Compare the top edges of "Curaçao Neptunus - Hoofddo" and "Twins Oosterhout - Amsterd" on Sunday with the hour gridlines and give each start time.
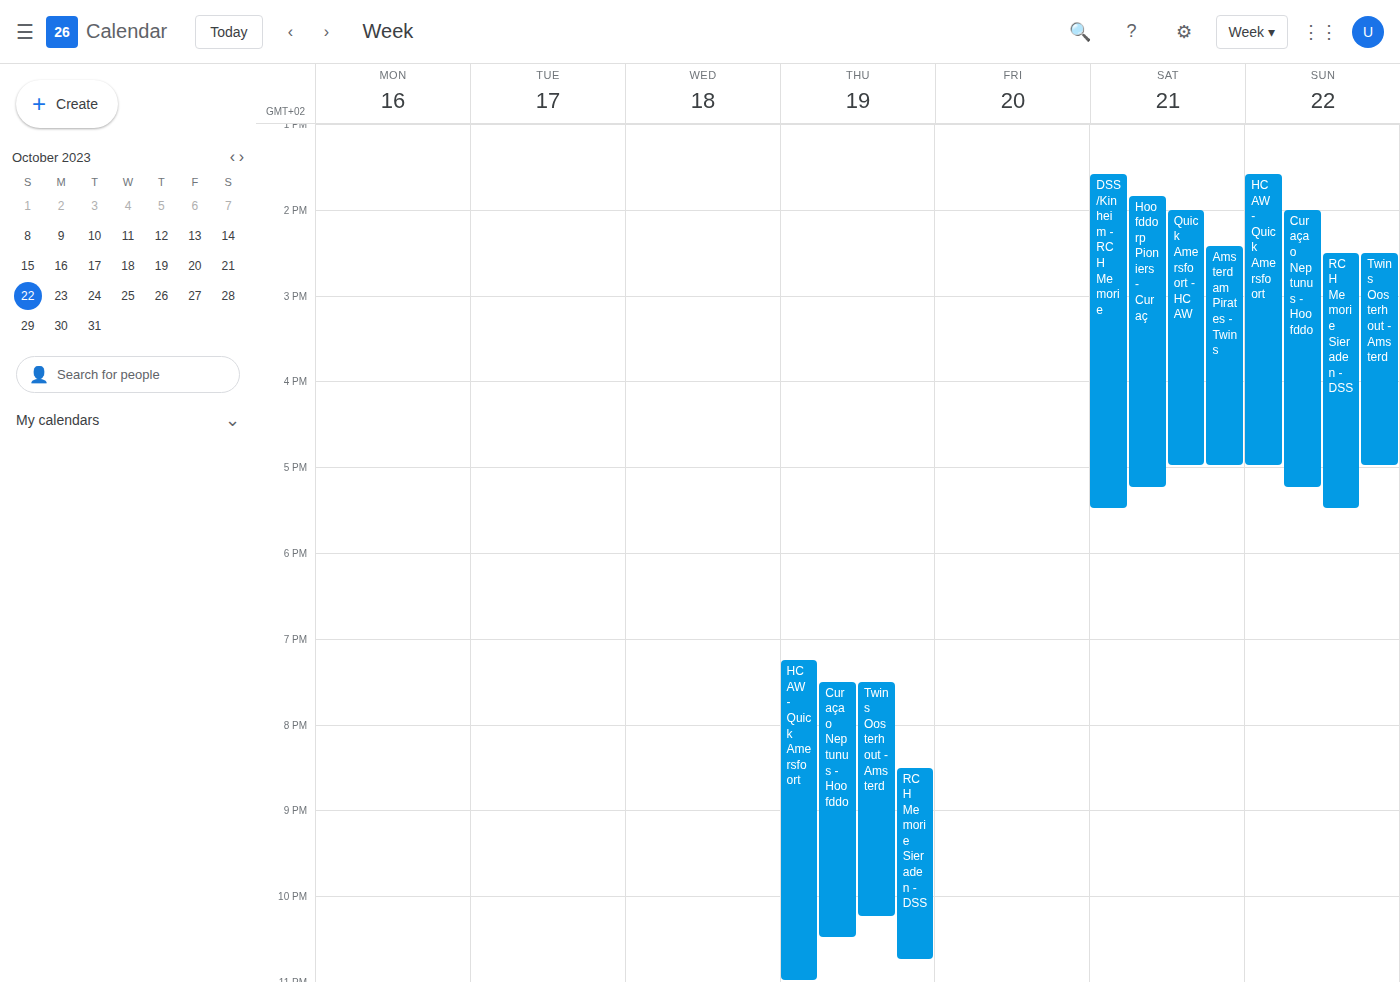
"Curaçao Neptunus - Hoofddo": 2:00 PM, exactly on the 2 PM line. "Twins Oosterhout - Amsterd": 2:30 PM, halfway between the 2 PM and 3 PM lines.